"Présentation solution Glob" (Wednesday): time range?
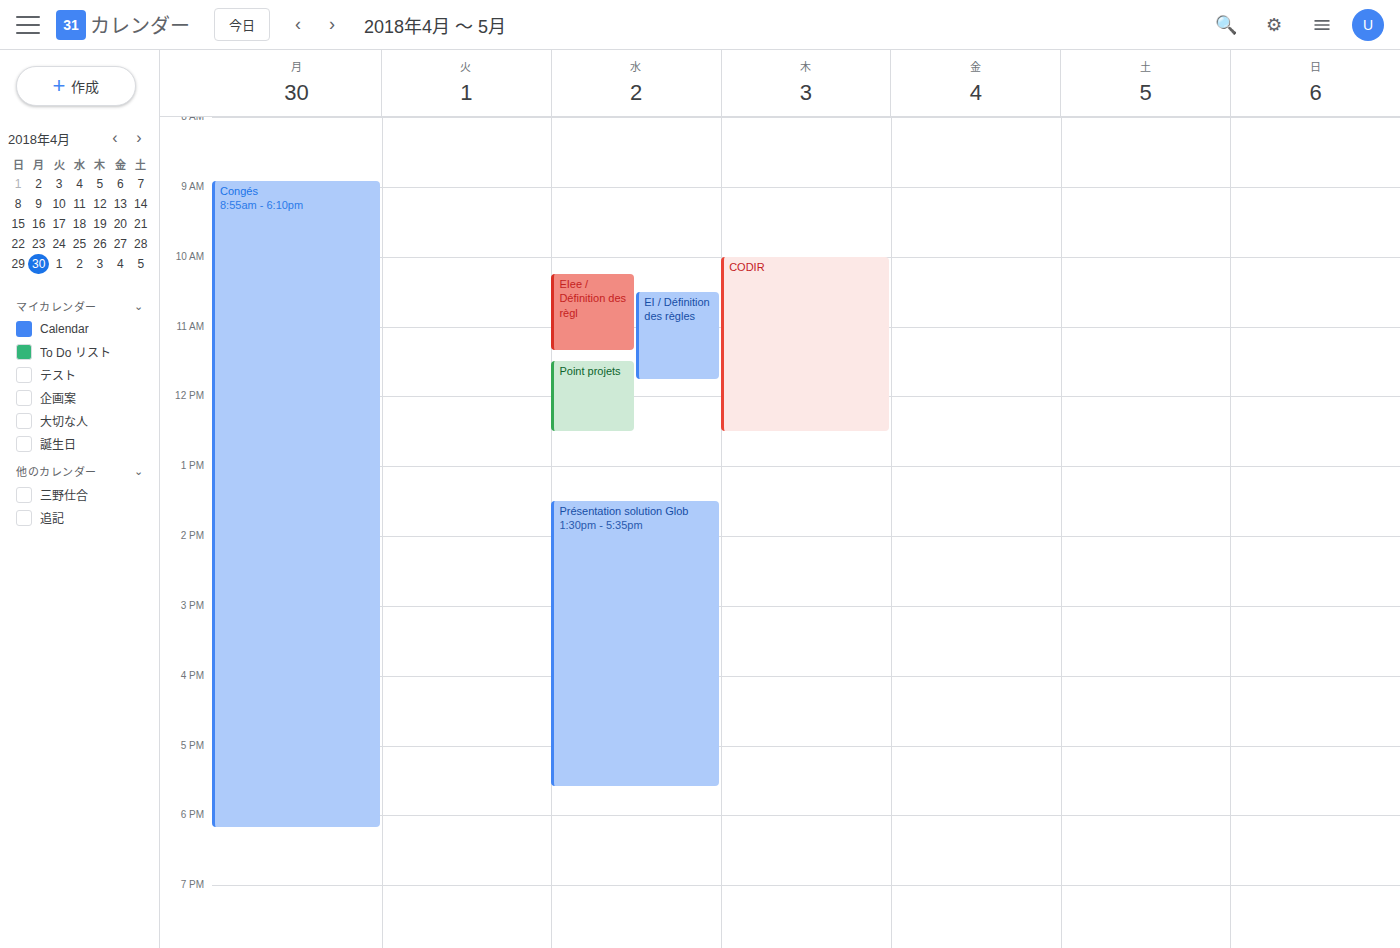
1:30 PM to 5:35 PM